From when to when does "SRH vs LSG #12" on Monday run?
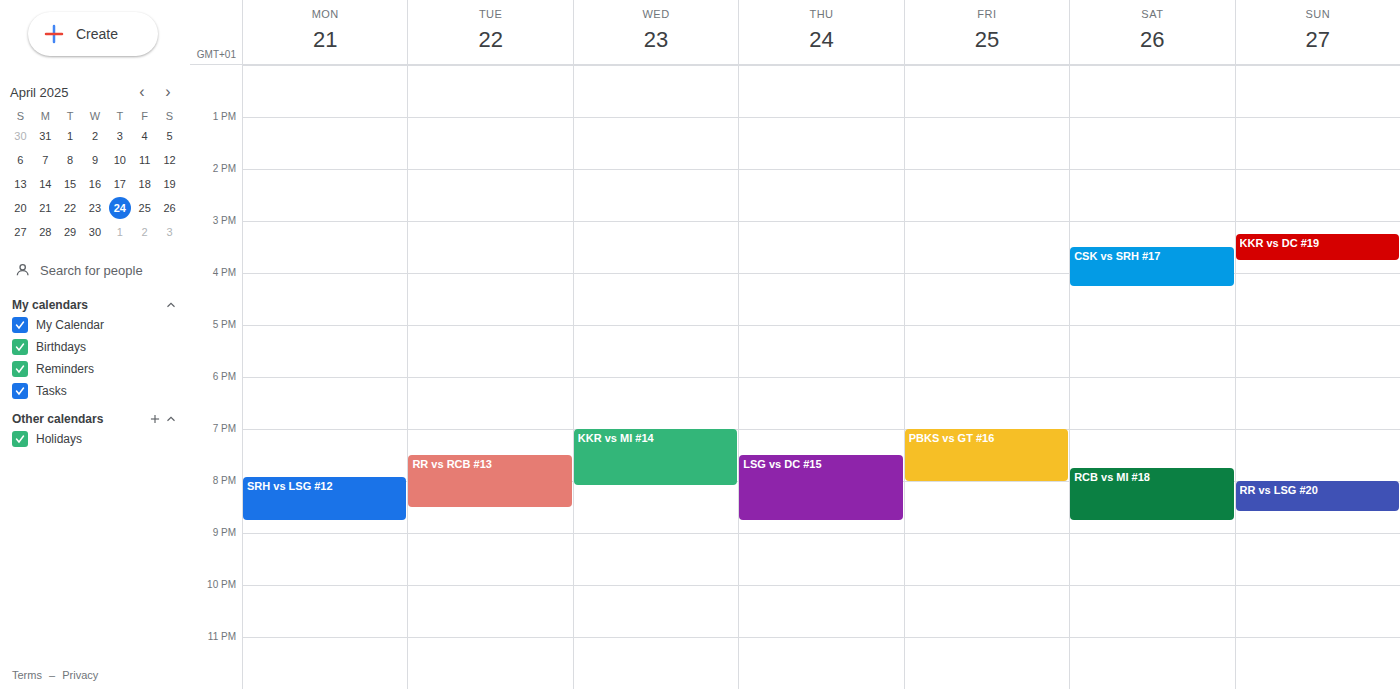
7:55 PM to 8:45 PM